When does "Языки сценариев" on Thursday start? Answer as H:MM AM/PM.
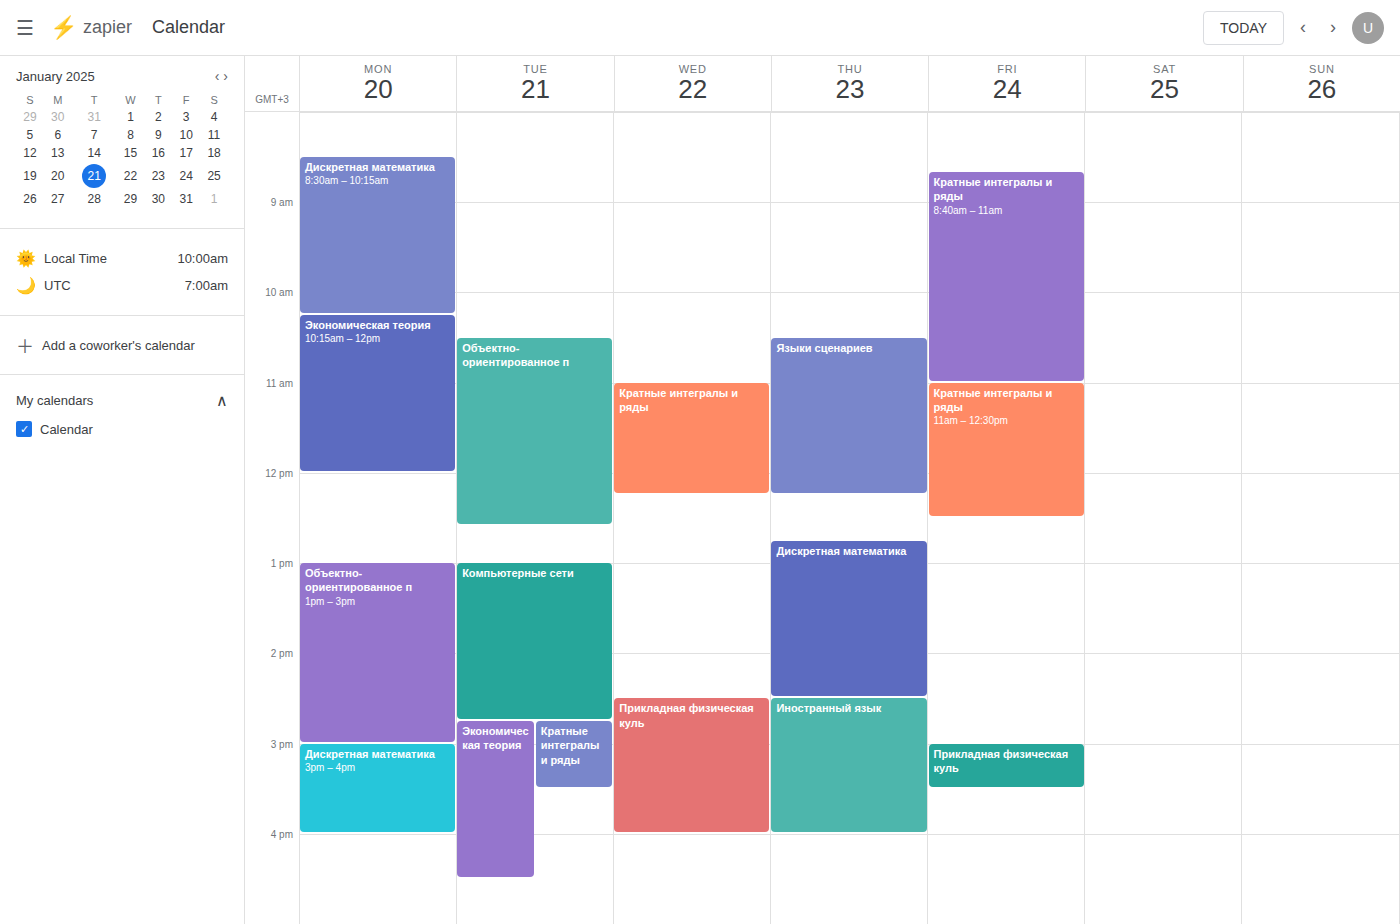
10:30 AM